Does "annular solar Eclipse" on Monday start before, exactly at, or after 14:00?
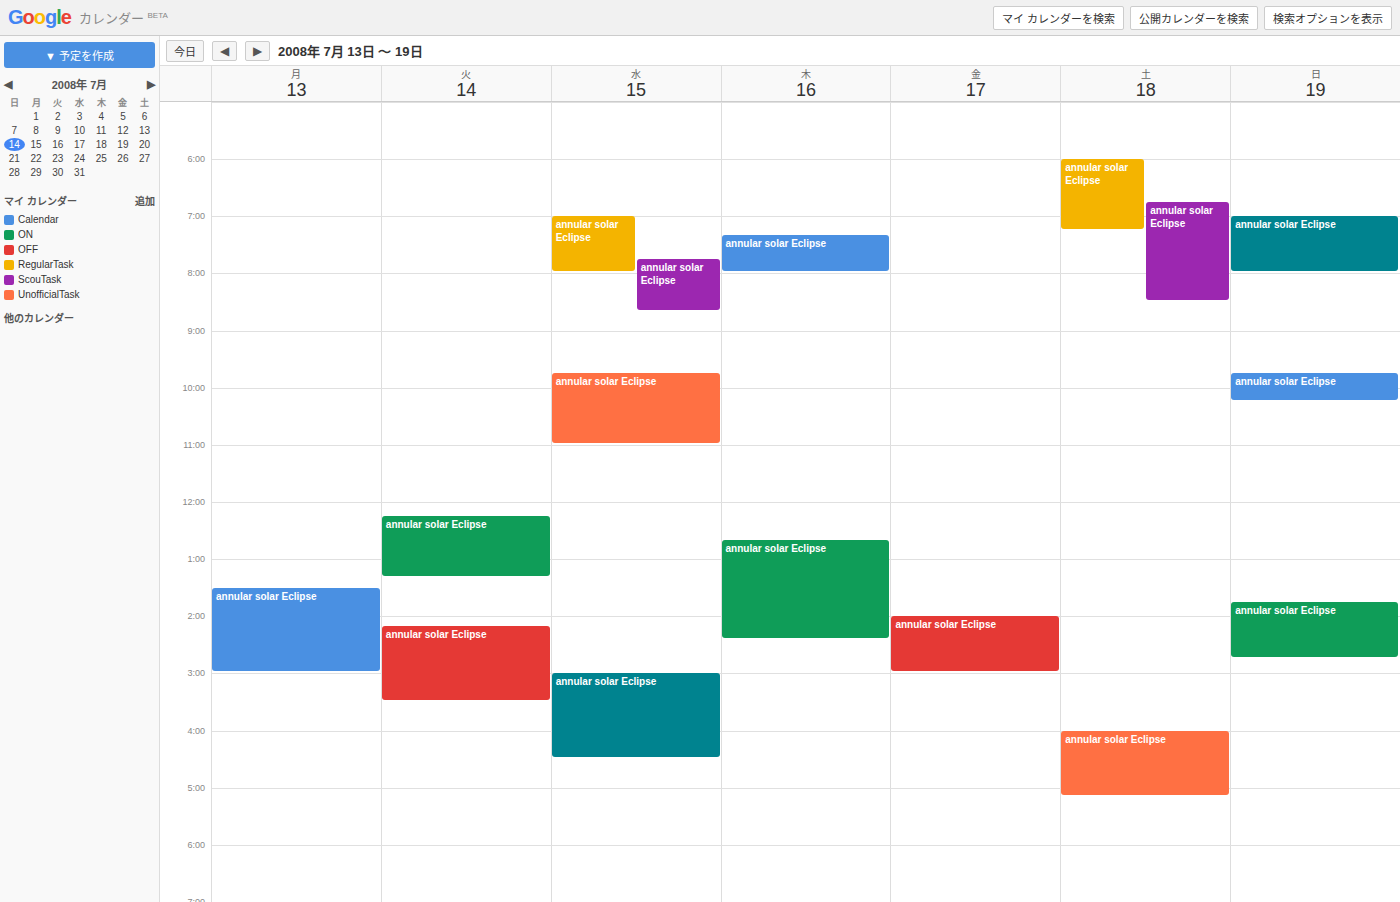
13:30 -- before 14:00, 30 minutes above the 14:00 line.